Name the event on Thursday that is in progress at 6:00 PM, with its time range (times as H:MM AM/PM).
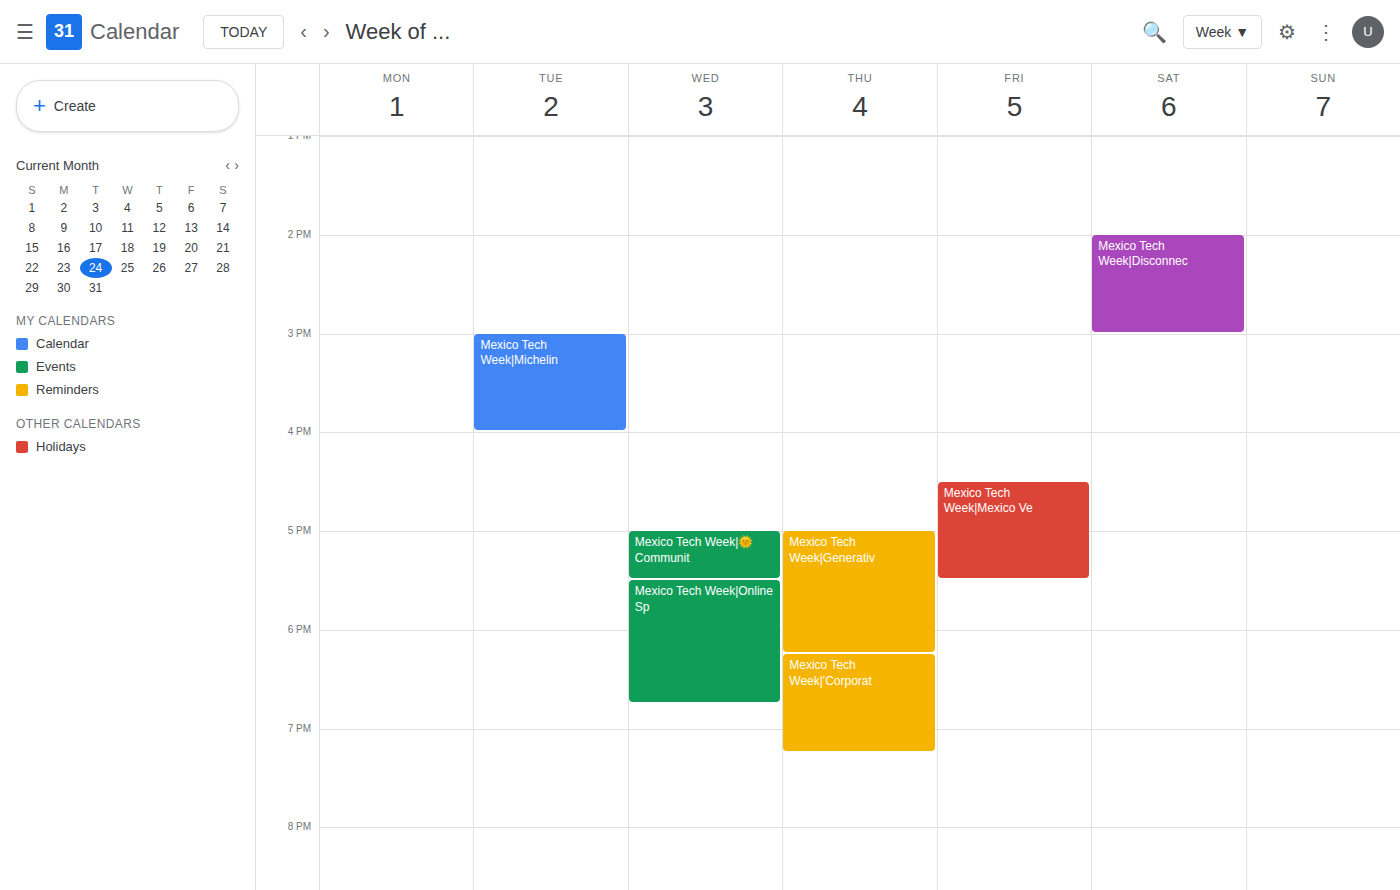
"Mexico Tech Week|Generativ", 5:00 PM to 6:15 PM